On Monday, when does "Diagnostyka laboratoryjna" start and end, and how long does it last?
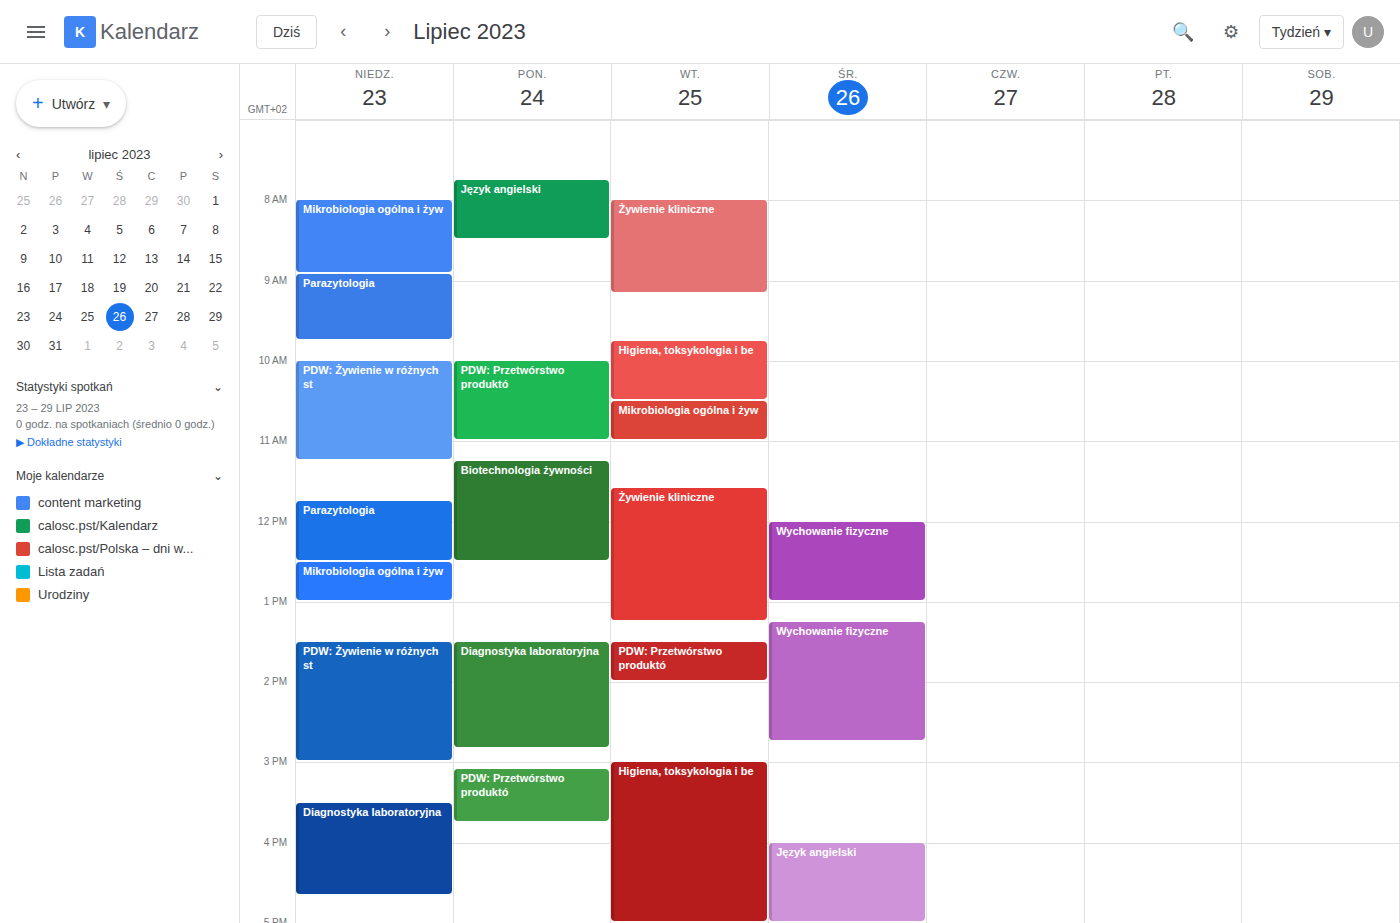
1:30 PM to 2:50 PM, 1 hour 20 minutes